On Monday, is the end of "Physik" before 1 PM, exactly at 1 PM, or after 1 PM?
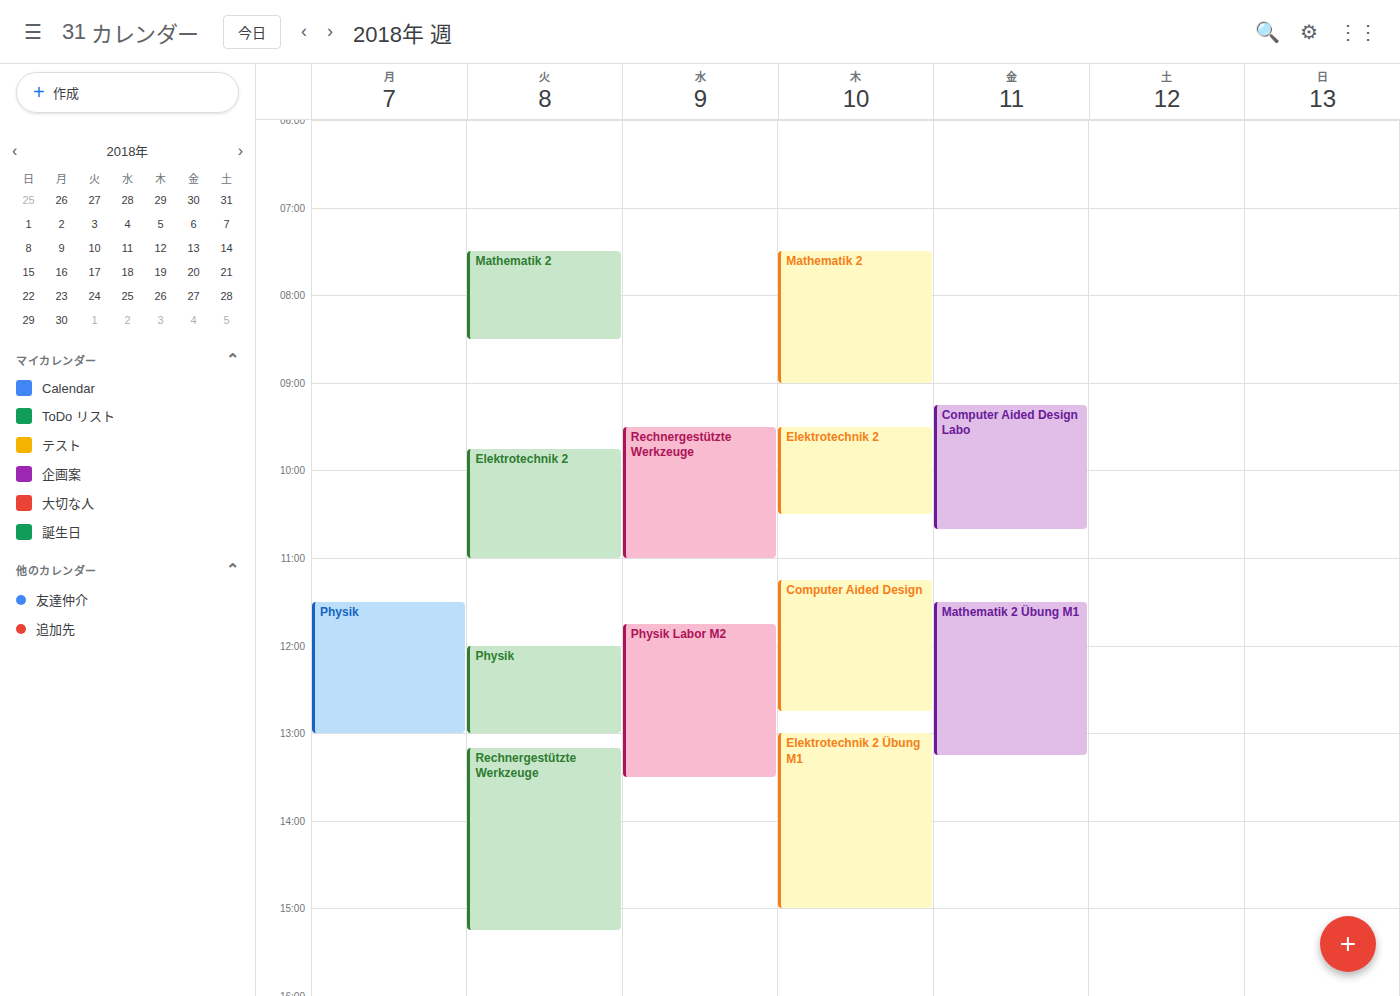
1:00 PM -- exactly at 1 PM, on the 1 PM line.